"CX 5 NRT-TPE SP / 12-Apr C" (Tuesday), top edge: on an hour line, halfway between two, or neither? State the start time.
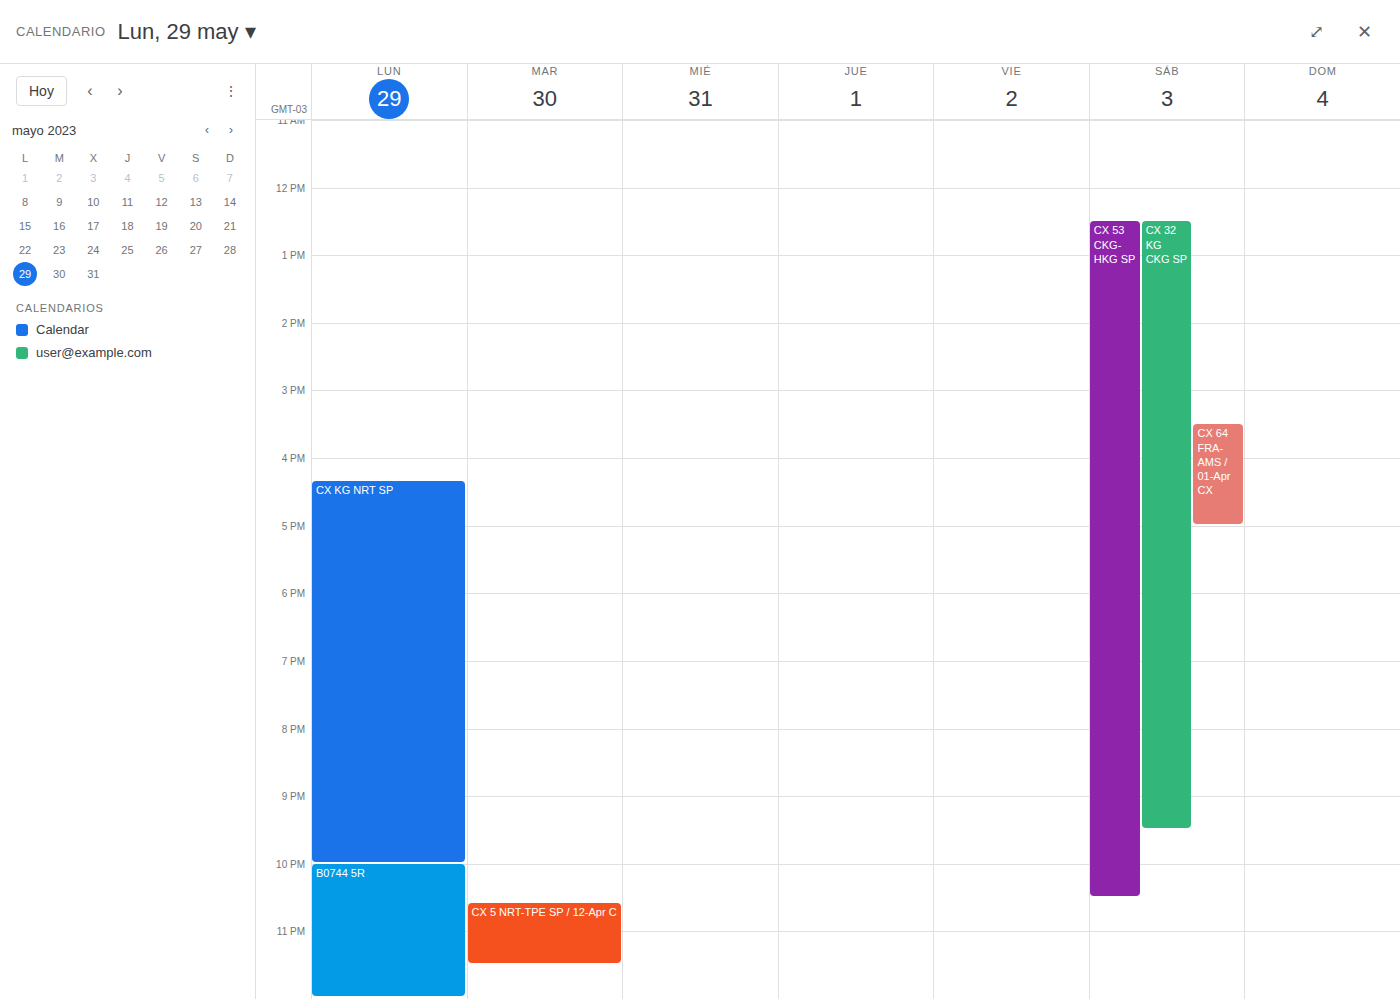
10:35 PM -- neither: 35 minutes below the 10 PM line and 25 minutes above the 11 PM line.